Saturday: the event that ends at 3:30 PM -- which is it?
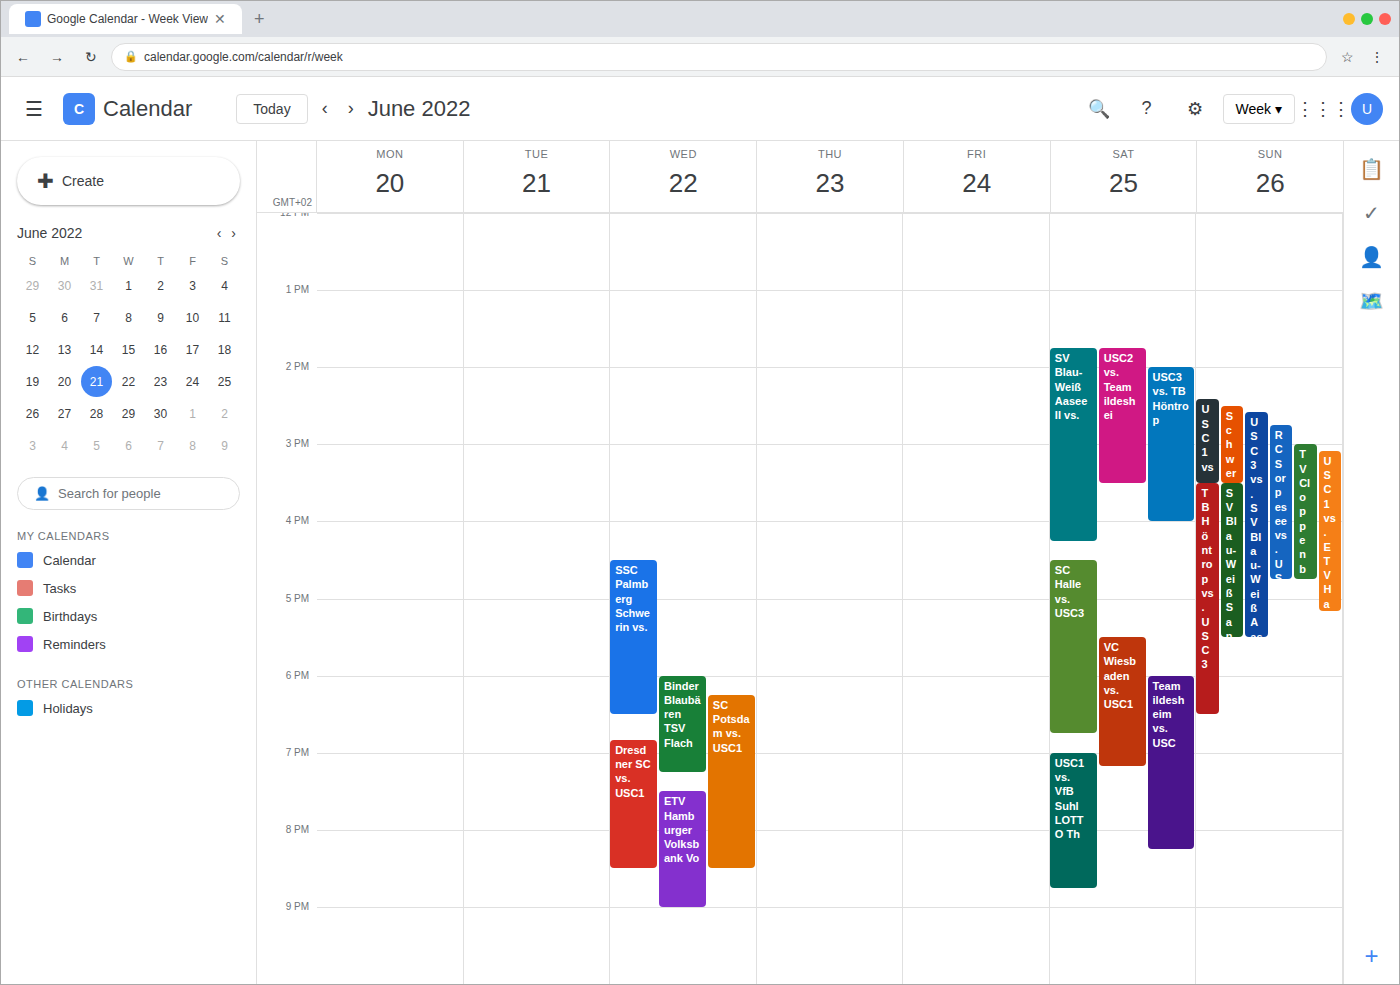
"USC2 vs. Team ildeshei"